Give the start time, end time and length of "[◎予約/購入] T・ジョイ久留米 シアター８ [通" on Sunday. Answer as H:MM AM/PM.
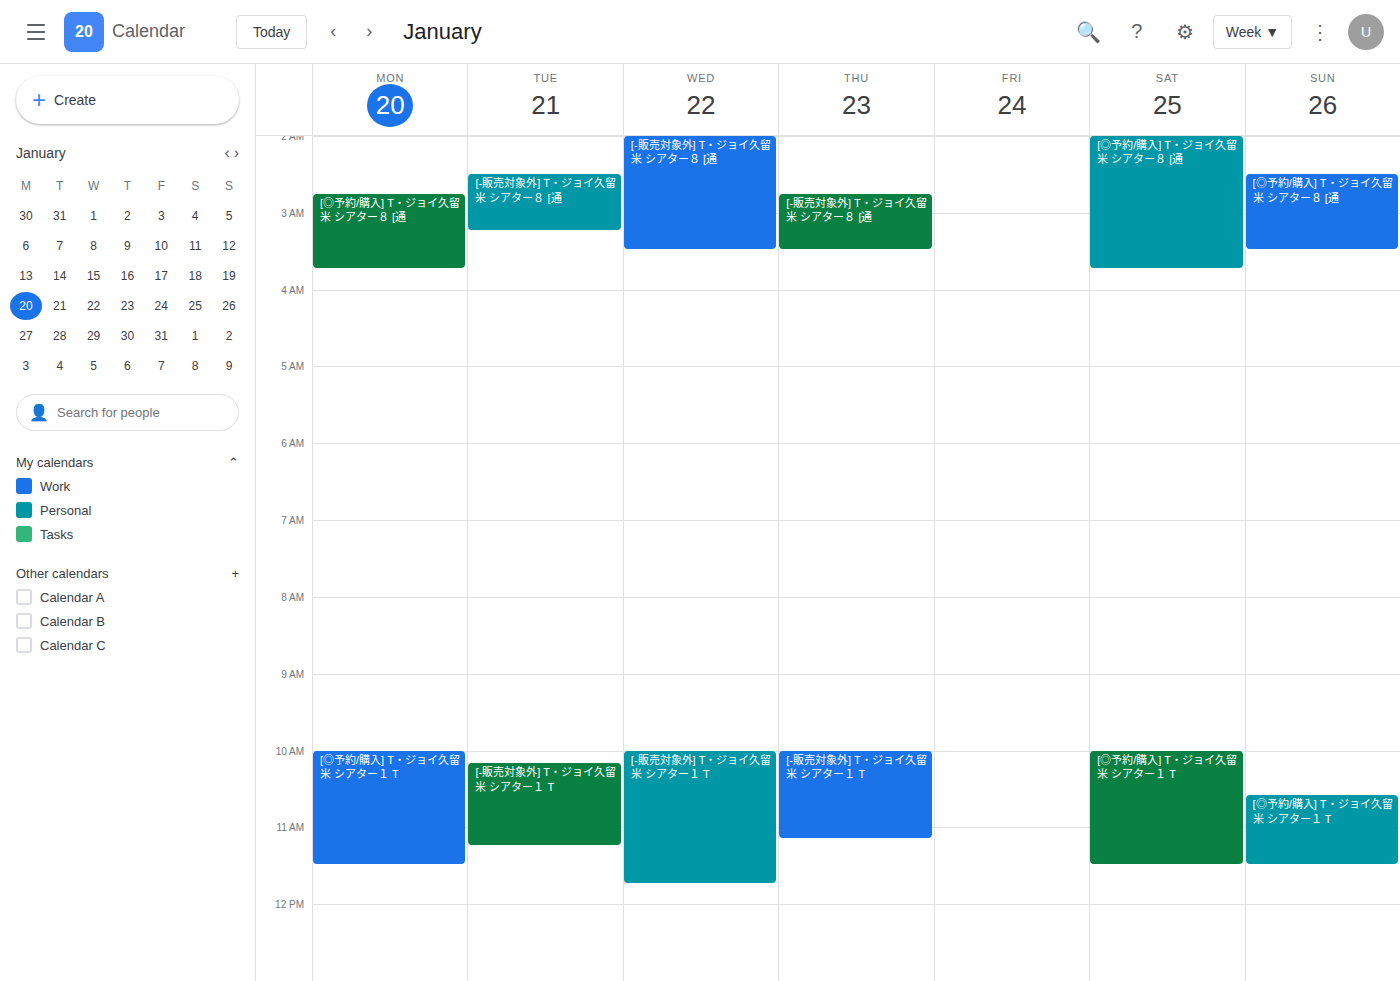
2:30 AM to 3:30 AM, 1 hour